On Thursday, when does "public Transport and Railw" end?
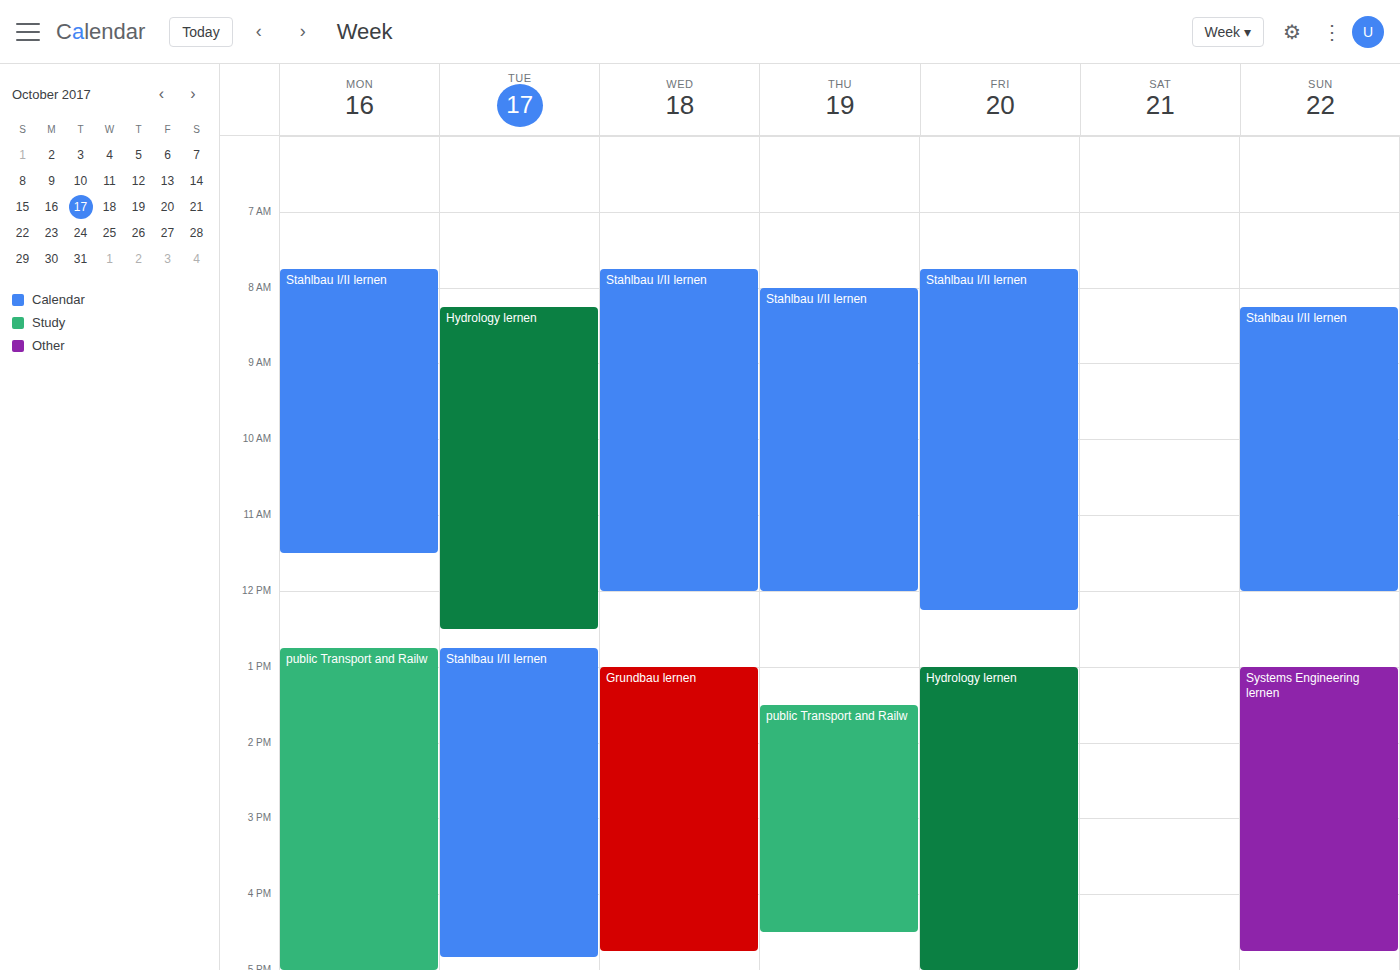
4:30 PM